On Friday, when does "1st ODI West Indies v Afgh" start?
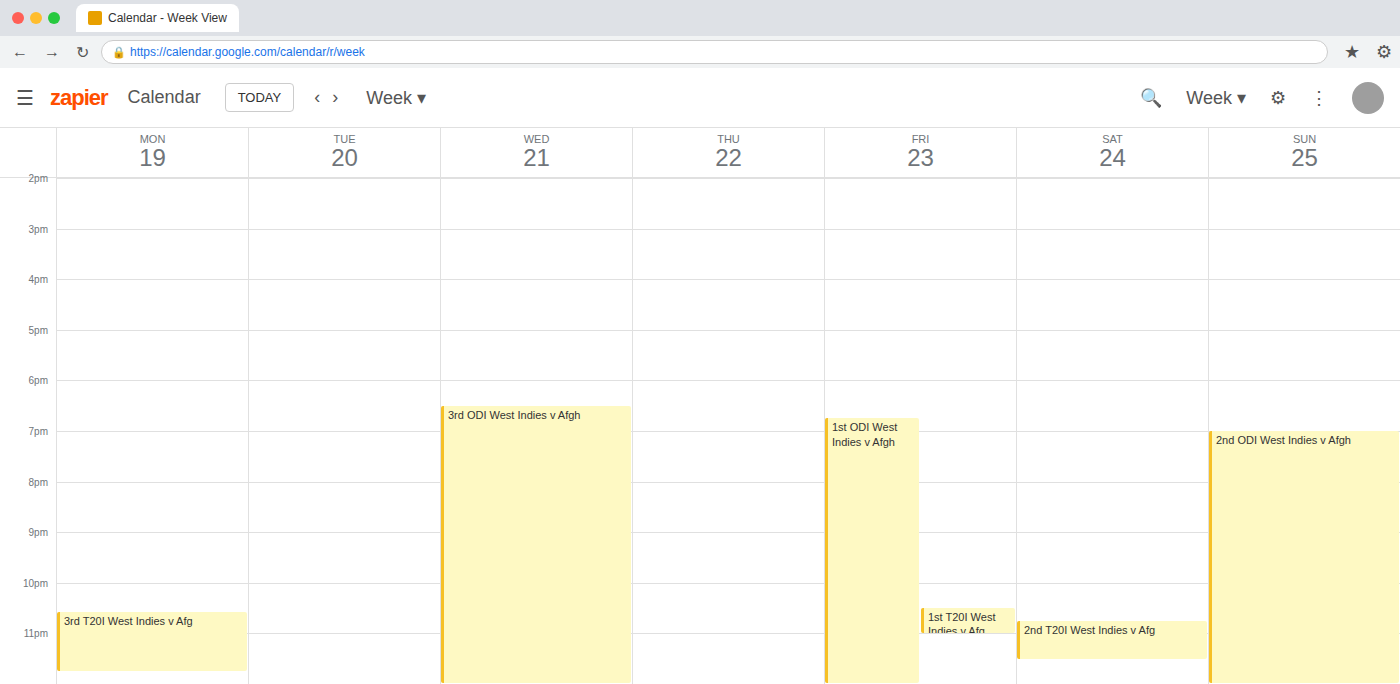
6:45 PM